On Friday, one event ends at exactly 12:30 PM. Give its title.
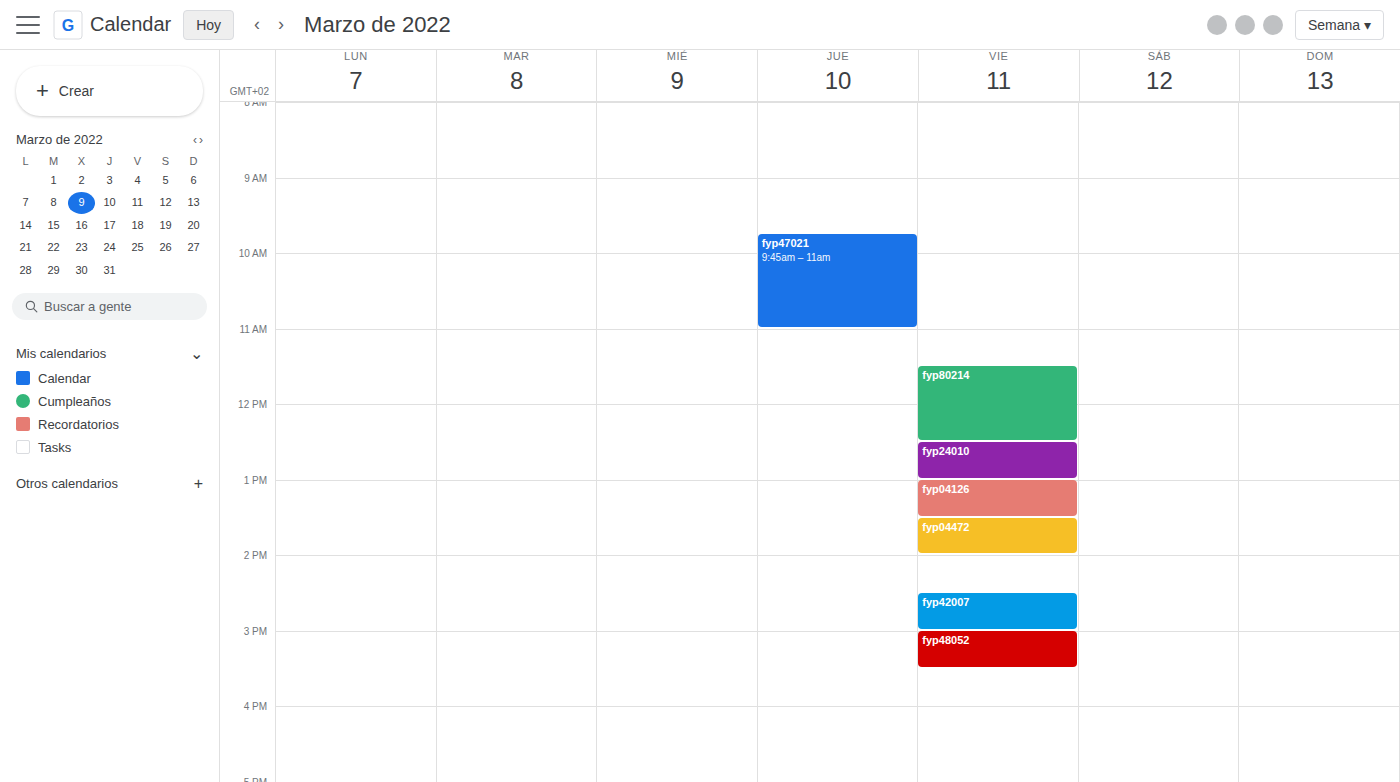
"fyp80214"